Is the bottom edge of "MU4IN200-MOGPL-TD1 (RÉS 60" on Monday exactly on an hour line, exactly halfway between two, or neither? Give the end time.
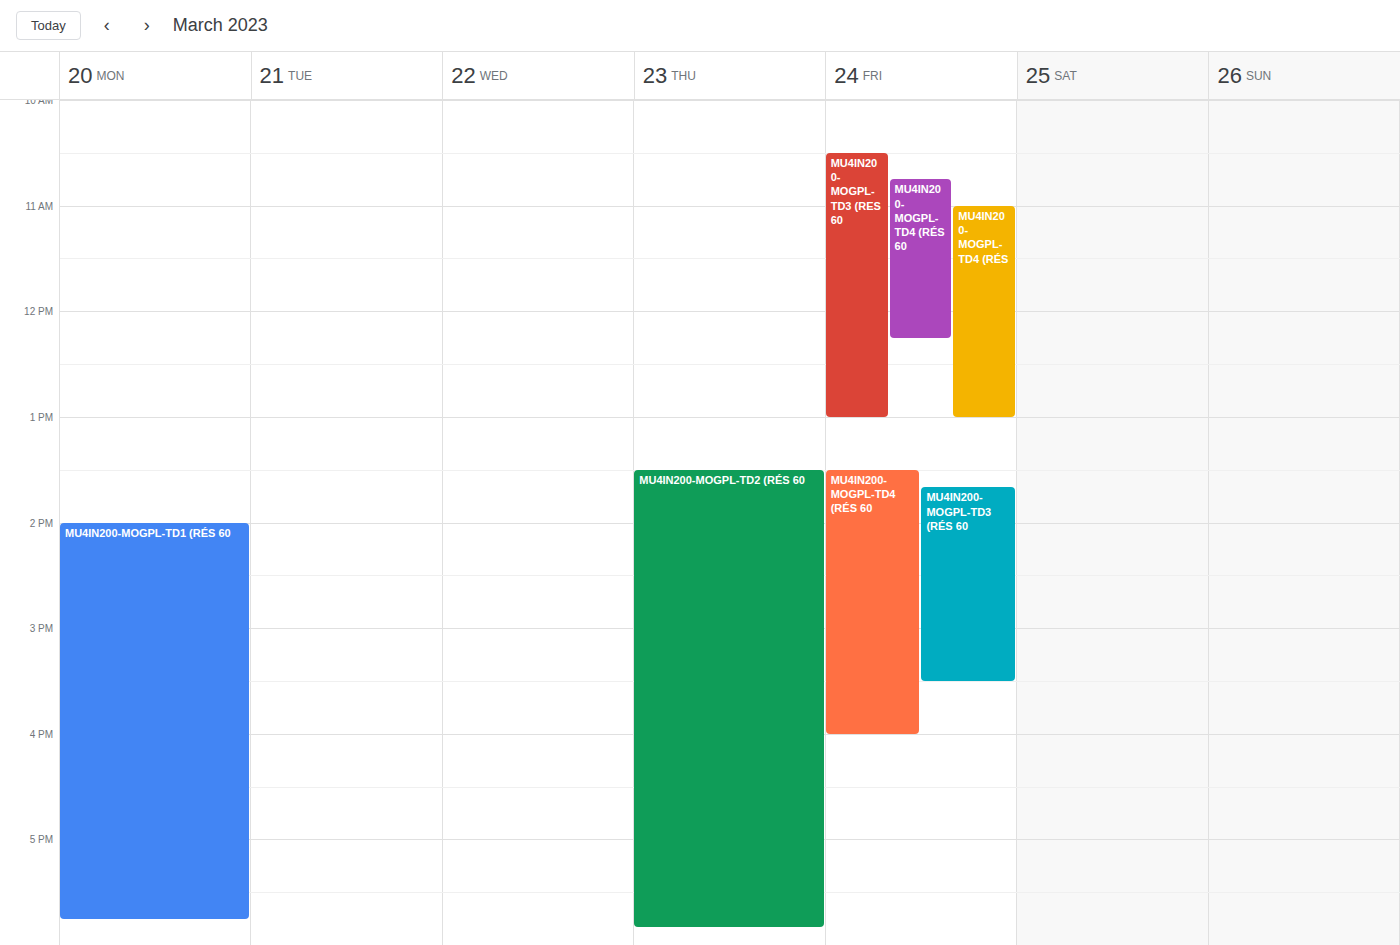
5:45 PM -- neither: three quarters of the way from the 5 PM line to the 6 PM line.